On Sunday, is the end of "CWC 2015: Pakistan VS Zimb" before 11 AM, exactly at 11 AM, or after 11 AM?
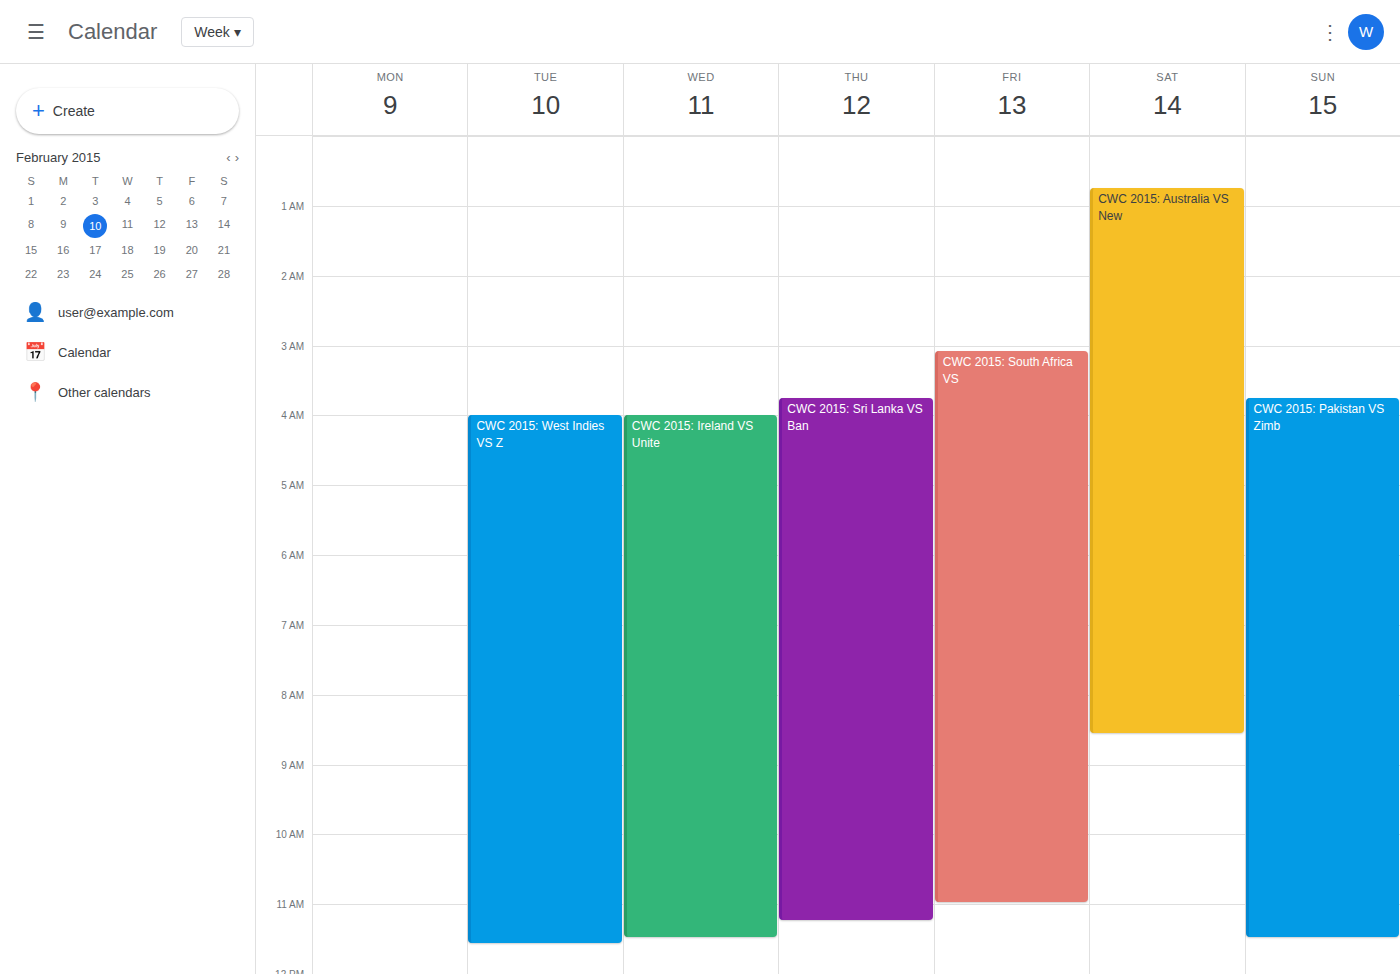
11:30 AM -- after 11 AM, 30 minutes below the 11 AM line.